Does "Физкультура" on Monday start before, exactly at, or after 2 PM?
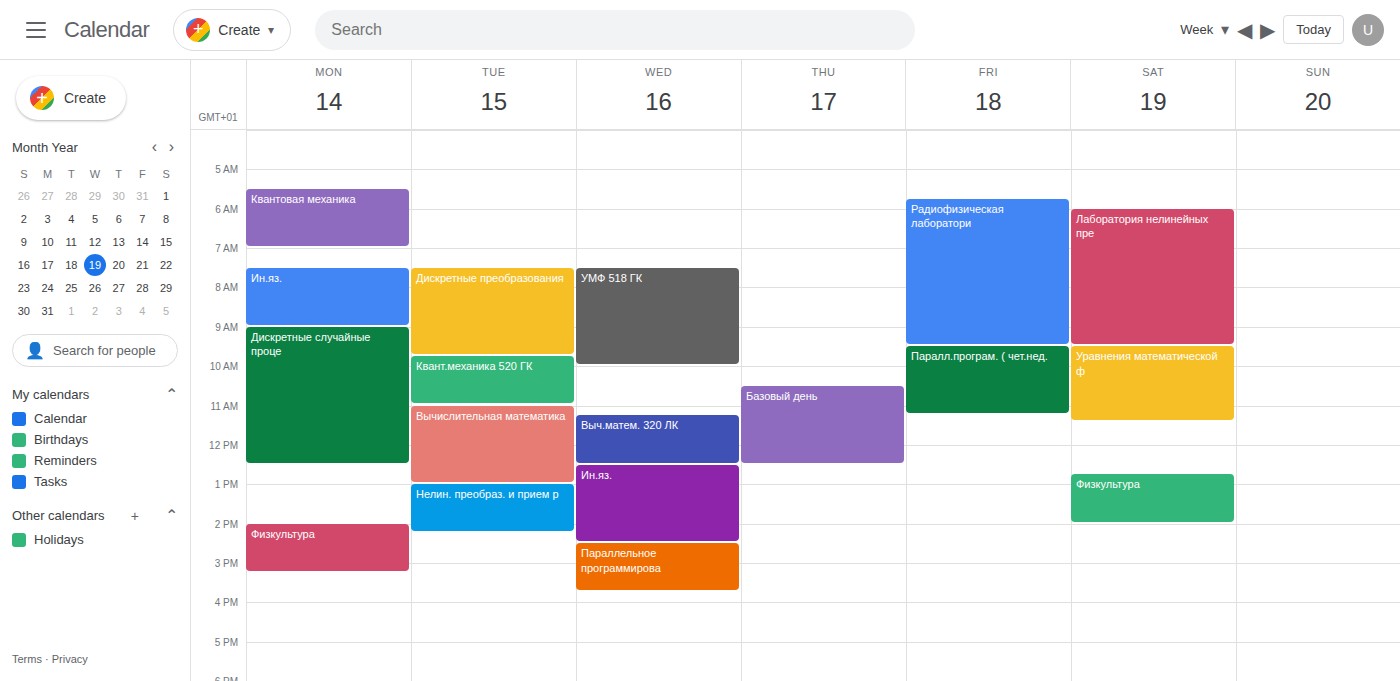
2:00 PM -- exactly at 2 PM, on the 2 PM line.